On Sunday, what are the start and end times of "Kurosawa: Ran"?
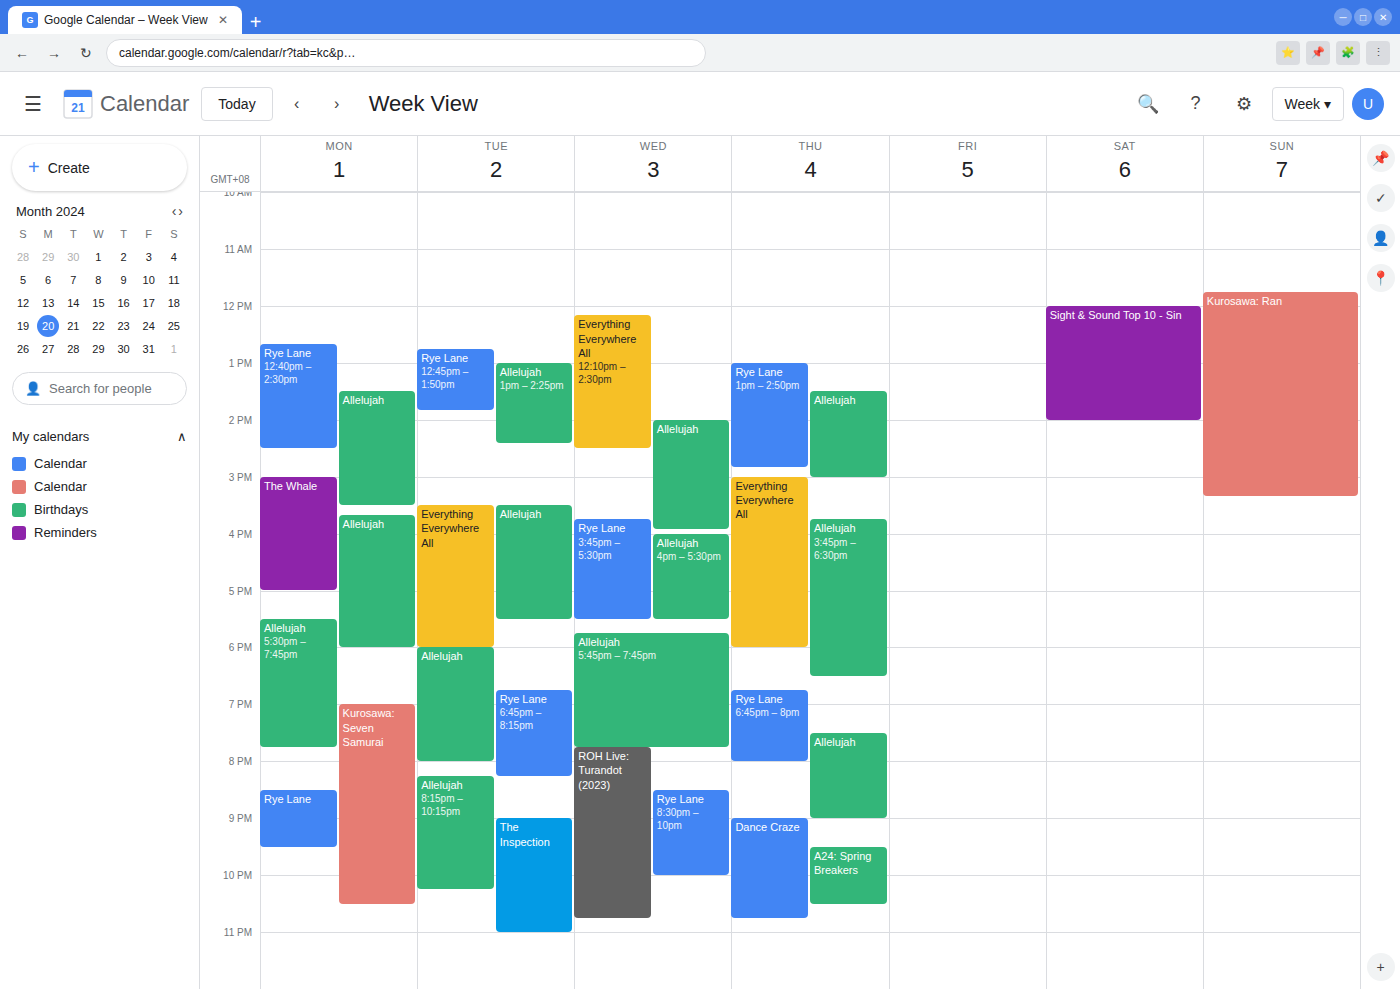
11:45 AM to 3:20 PM